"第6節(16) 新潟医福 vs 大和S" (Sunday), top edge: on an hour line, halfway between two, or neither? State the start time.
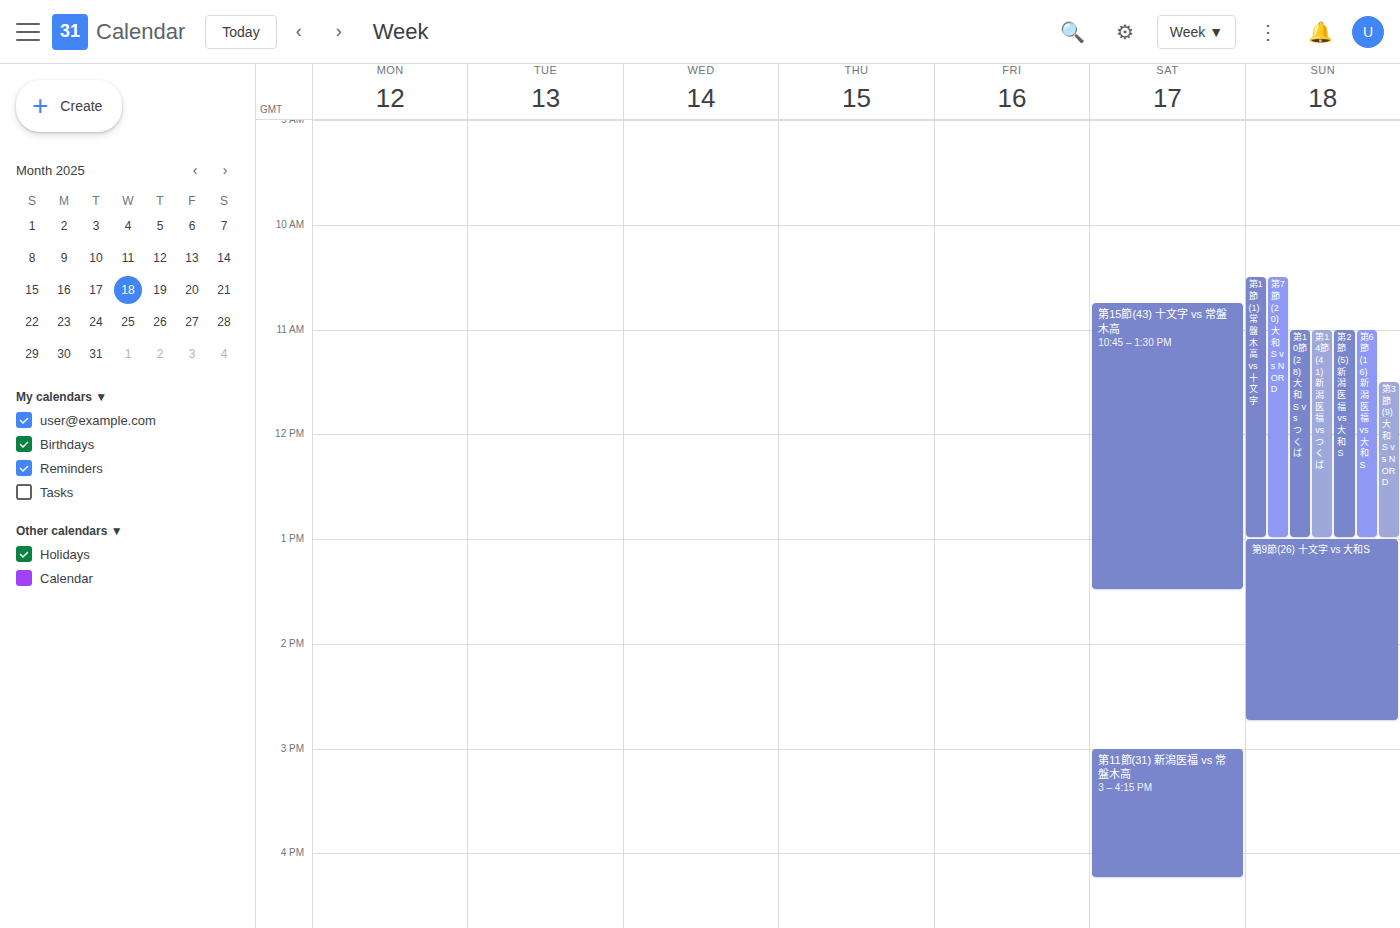
11:00 AM -- exactly on the 11 AM line.